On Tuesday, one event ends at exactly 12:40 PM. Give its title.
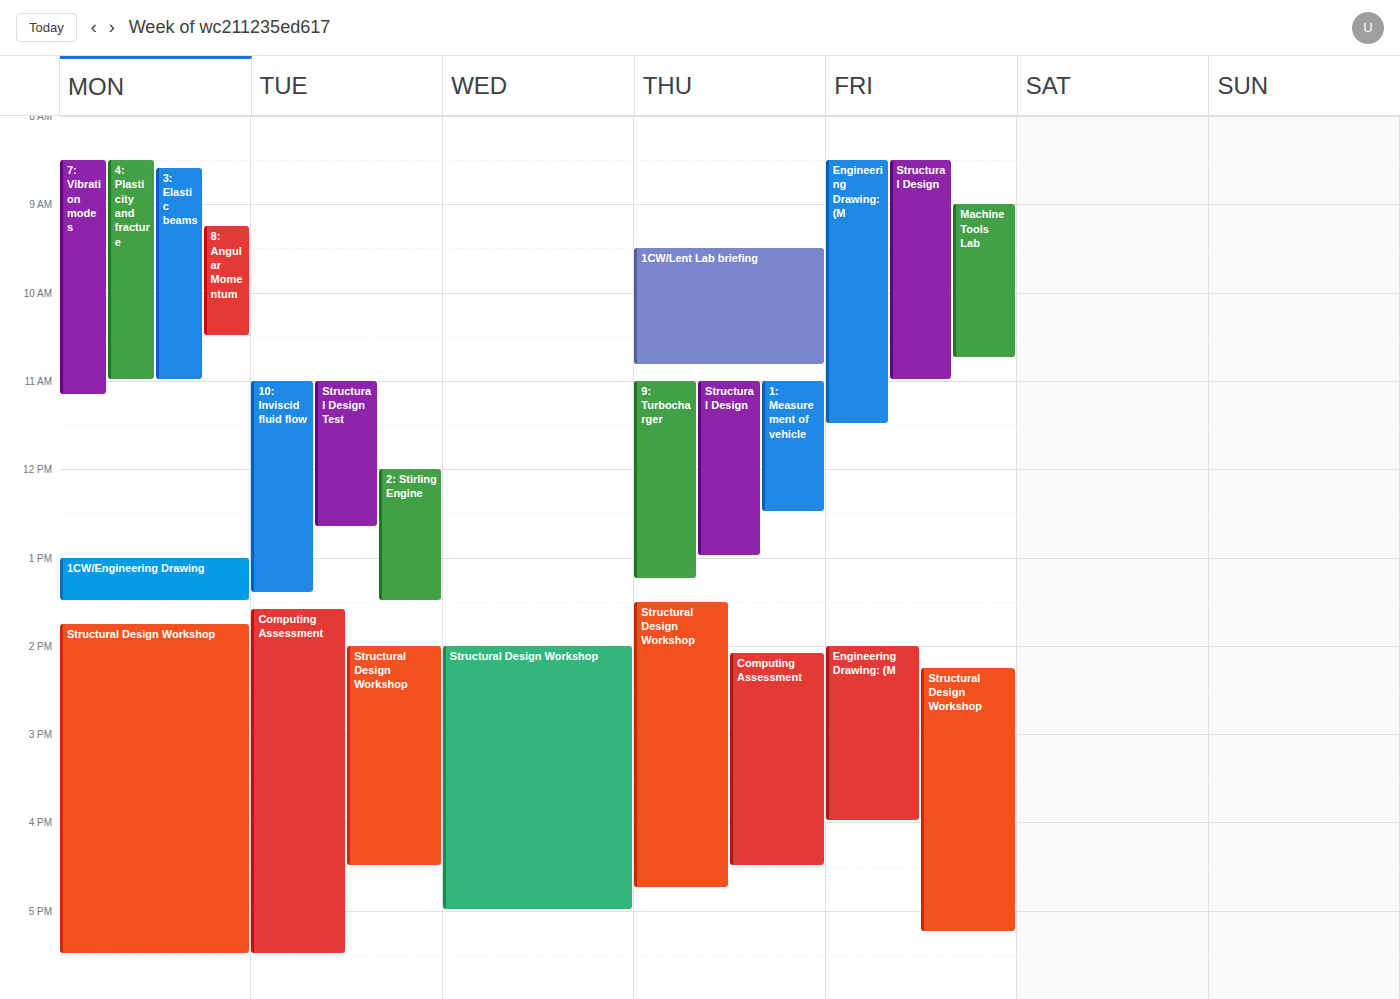
"Structural Design Test"